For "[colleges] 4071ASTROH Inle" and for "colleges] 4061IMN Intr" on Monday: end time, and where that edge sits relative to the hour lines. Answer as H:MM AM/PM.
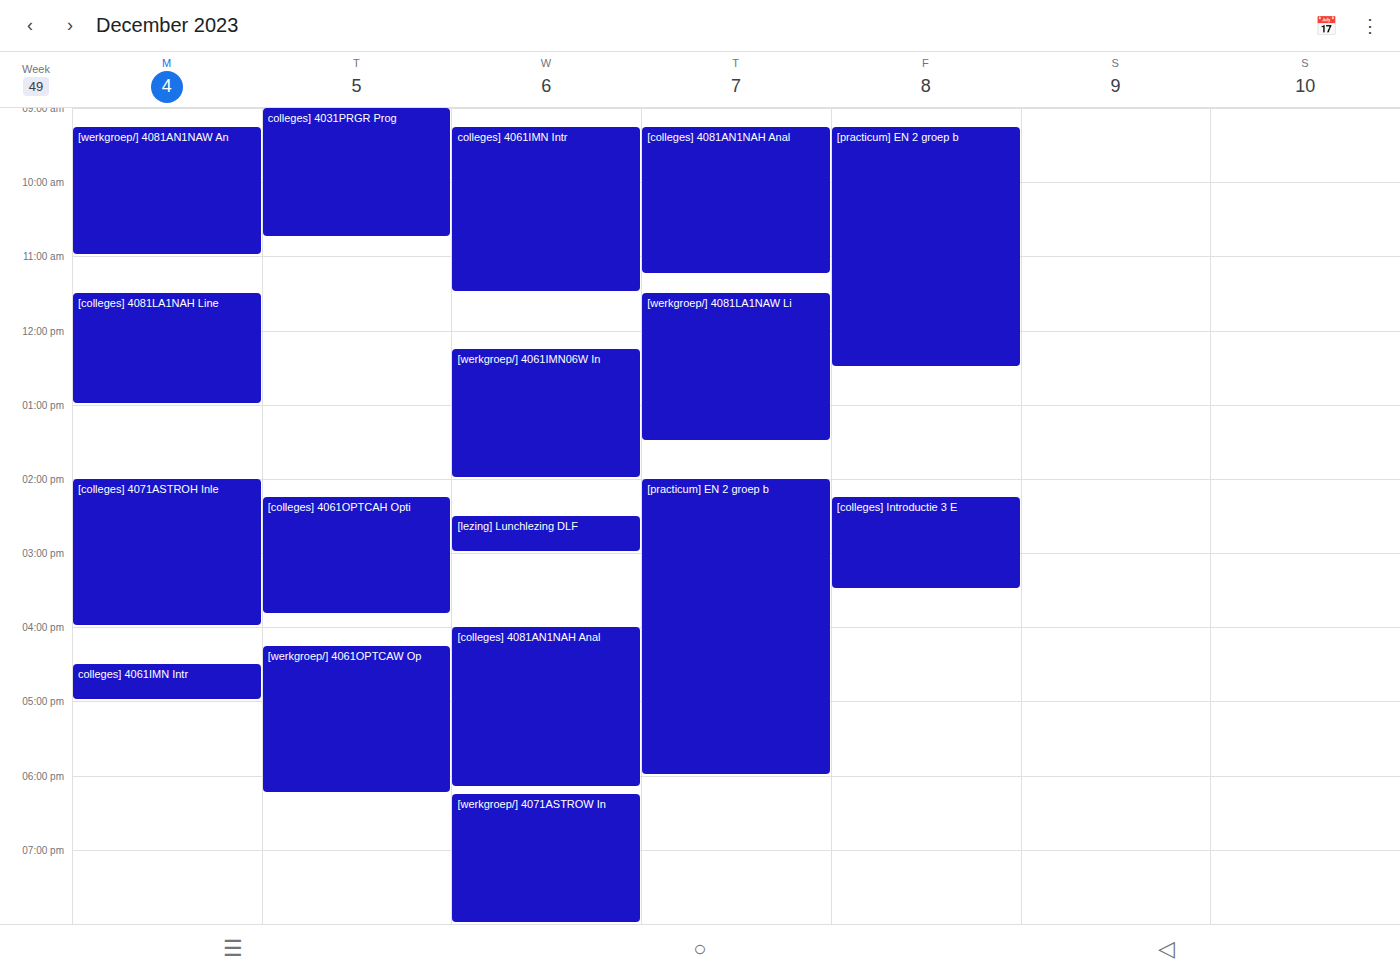
"[colleges] 4071ASTROH Inle": 4:00 PM, exactly on the 4 PM line. "colleges] 4061IMN Intr": 5:00 PM, exactly on the 5 PM line.